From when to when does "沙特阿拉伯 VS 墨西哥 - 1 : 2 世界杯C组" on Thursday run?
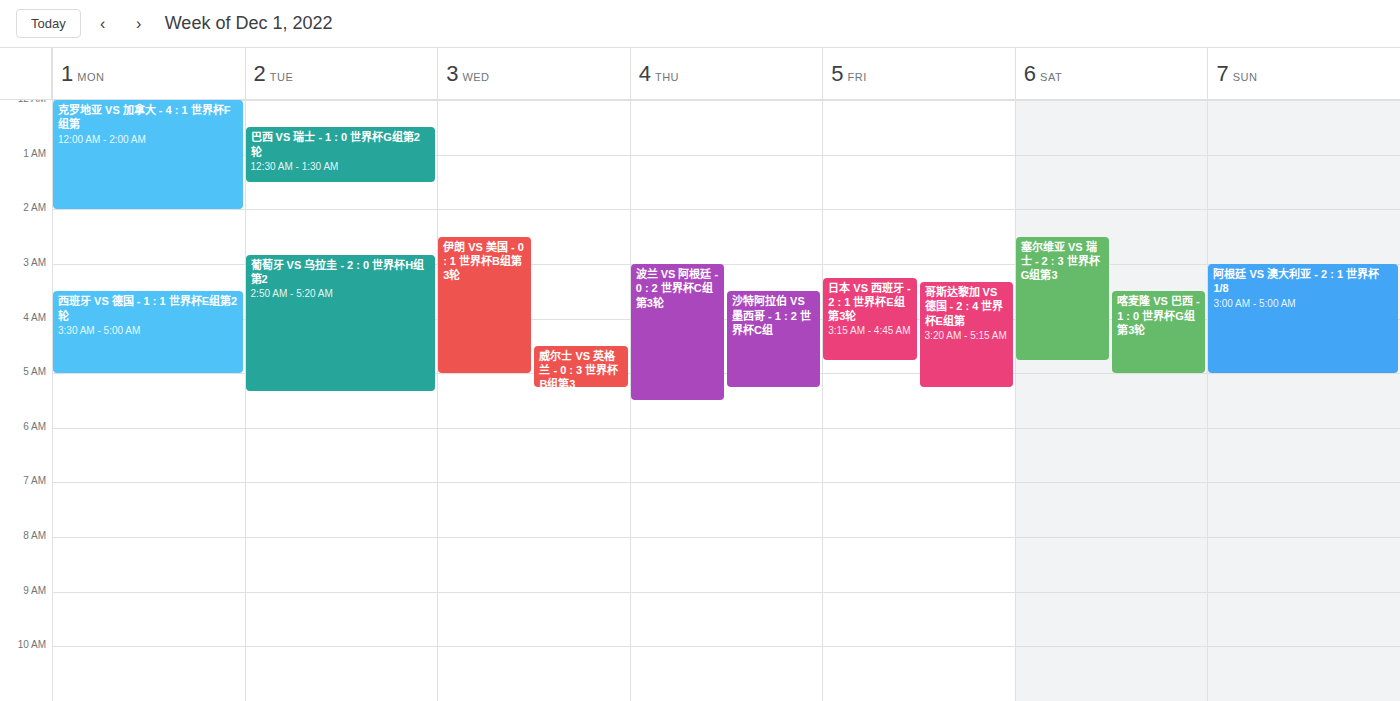
3:30 AM to 5:15 AM